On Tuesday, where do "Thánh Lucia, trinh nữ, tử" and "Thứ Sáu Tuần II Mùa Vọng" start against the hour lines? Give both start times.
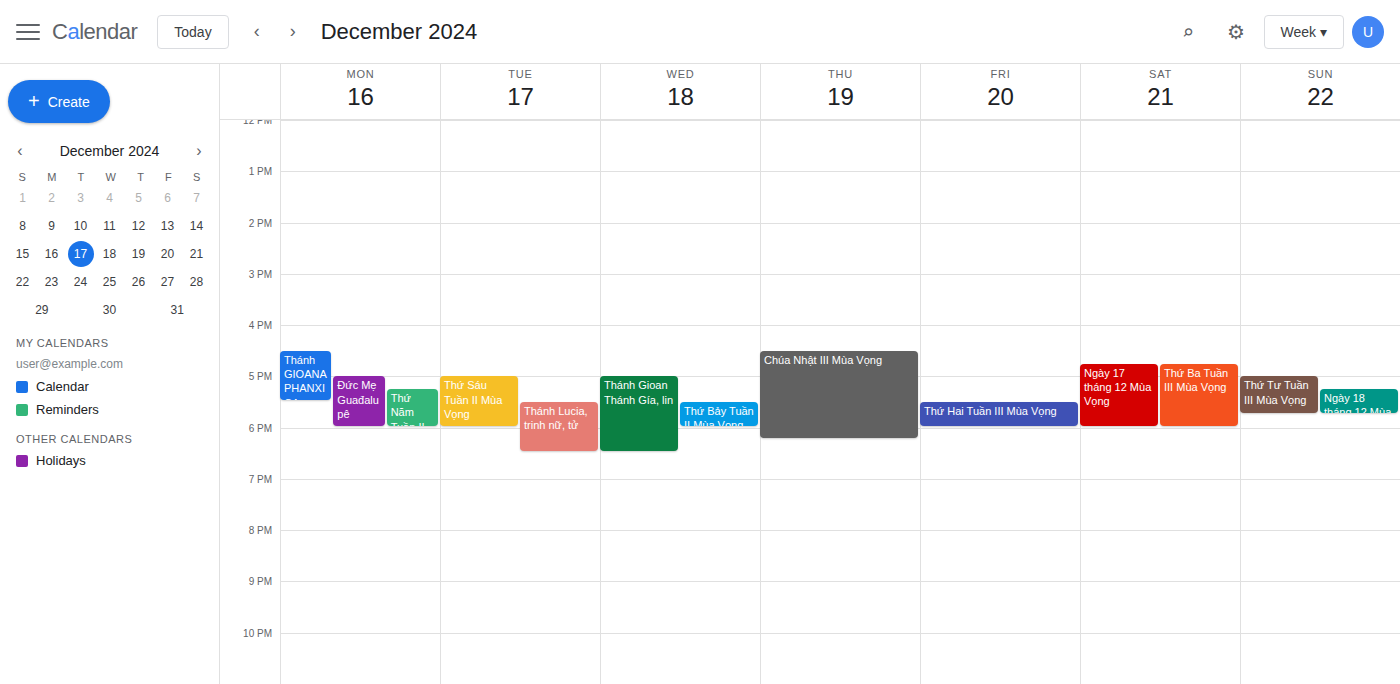
"Thánh Lucia, trinh nữ, tử": 5:30 PM, halfway between the 5 PM and 6 PM lines. "Thứ Sáu Tuần II Mùa Vọng": 5:00 PM, exactly on the 5 PM line.